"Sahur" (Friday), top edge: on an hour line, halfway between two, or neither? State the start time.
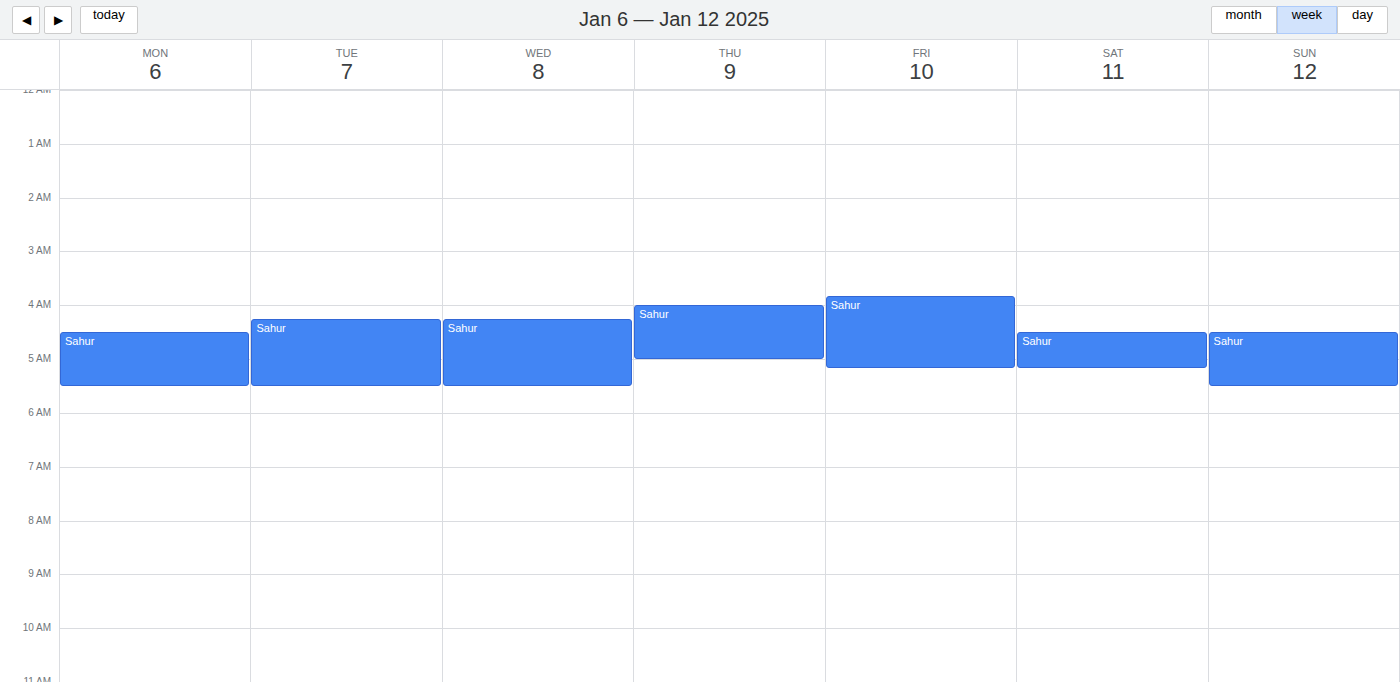
03:50 -- neither: 50 minutes below the 03:00 line and 10 minutes above the 04:00 line.